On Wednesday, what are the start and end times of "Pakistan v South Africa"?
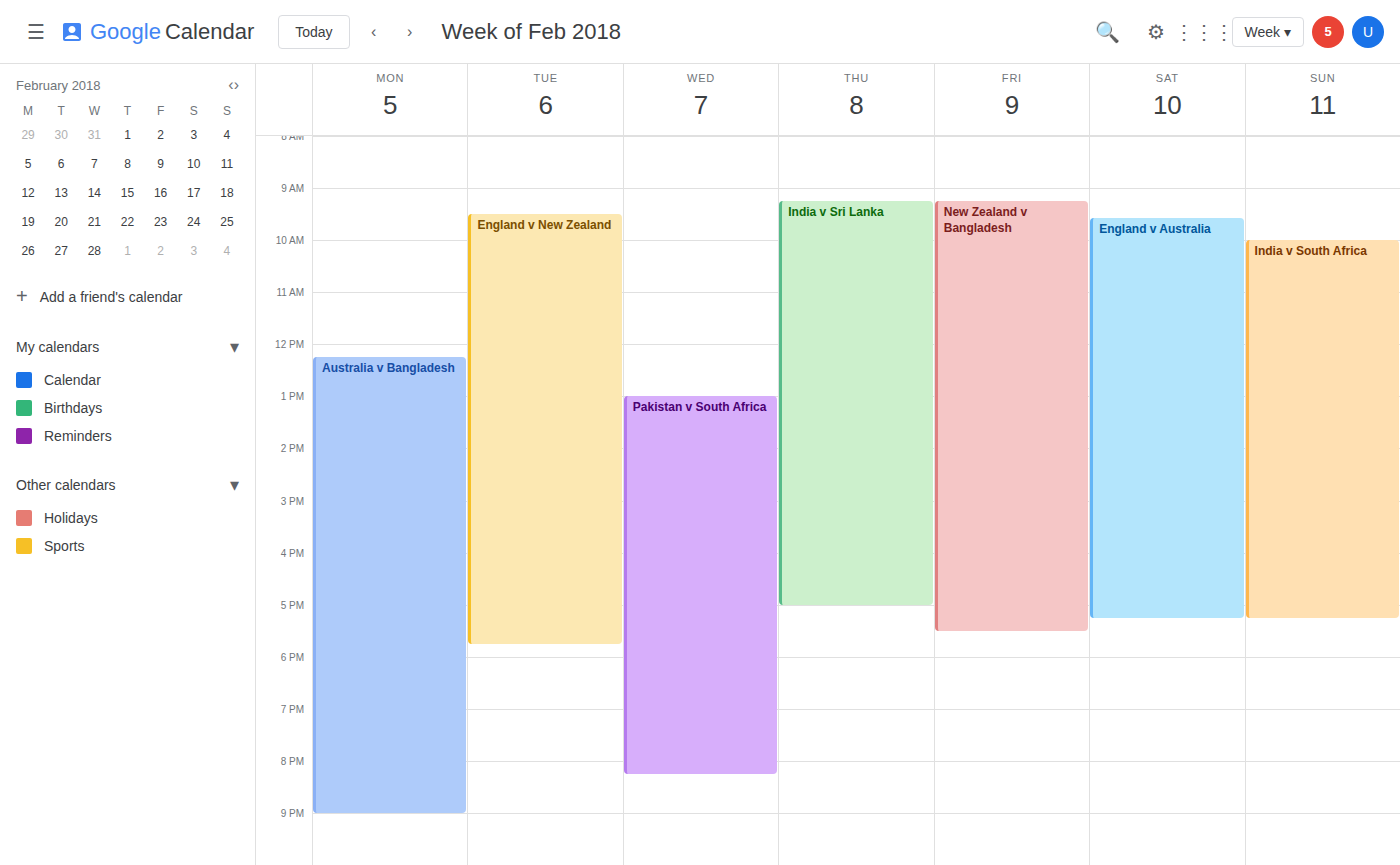
1:00 PM to 8:15 PM